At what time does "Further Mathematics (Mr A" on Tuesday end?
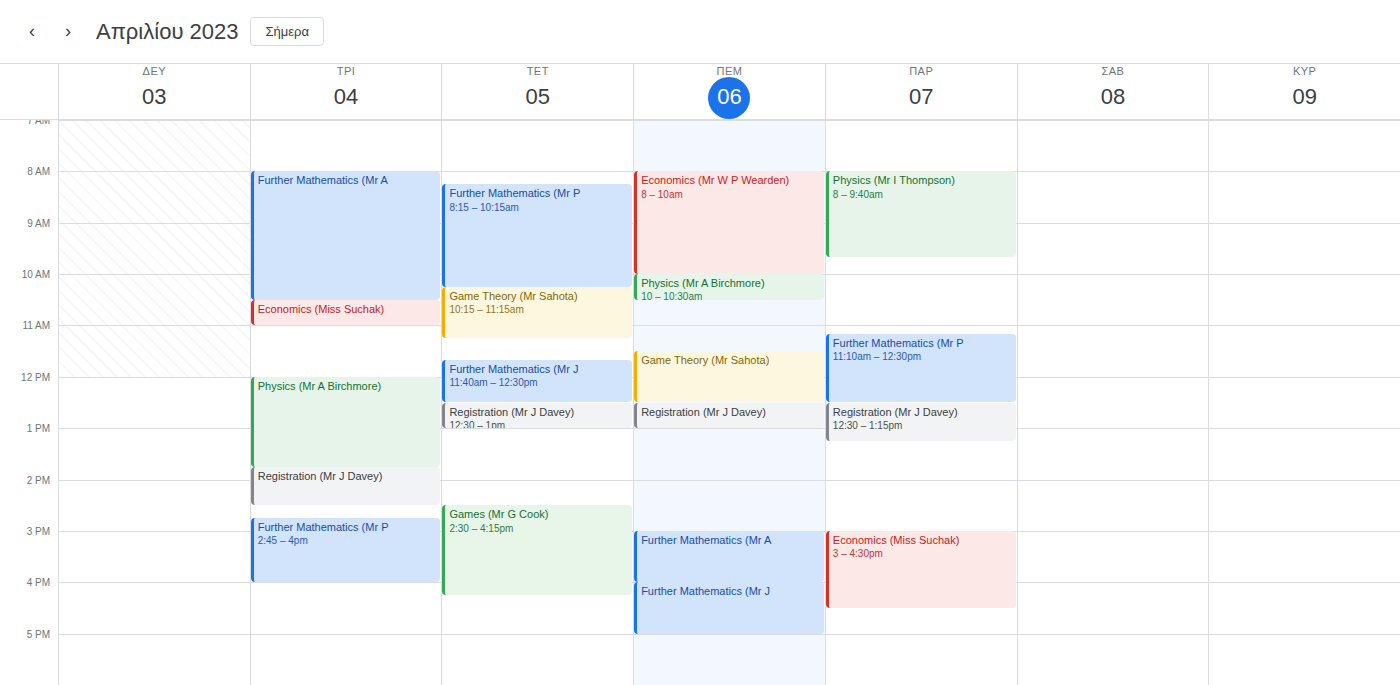
10:30